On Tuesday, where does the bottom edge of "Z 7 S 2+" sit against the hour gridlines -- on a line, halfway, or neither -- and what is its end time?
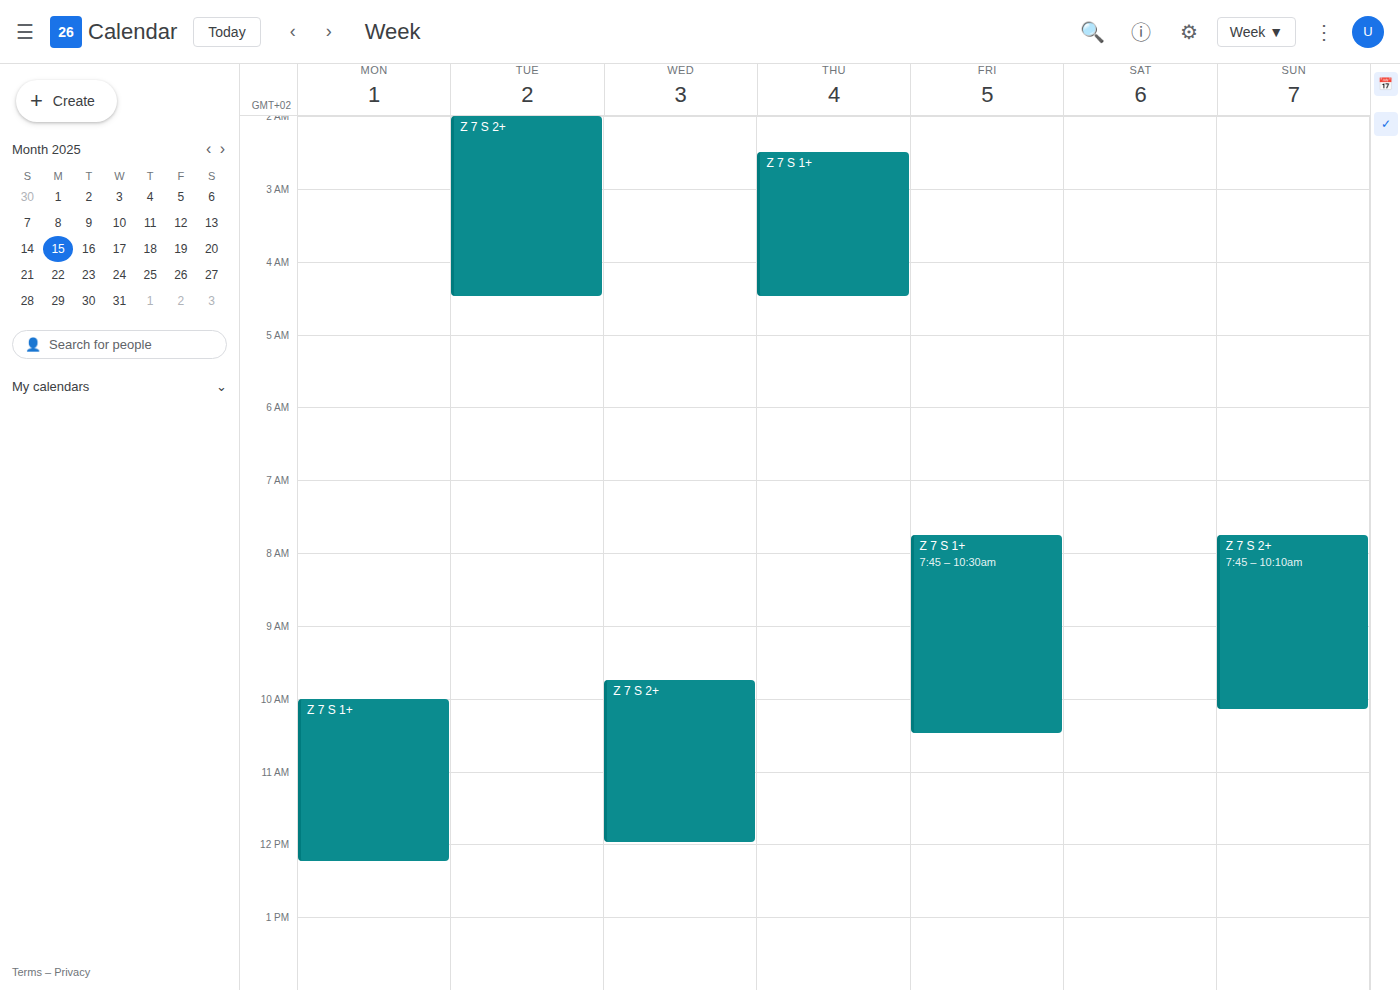
4:30 AM -- halfway between the 4 AM and 5 AM lines.